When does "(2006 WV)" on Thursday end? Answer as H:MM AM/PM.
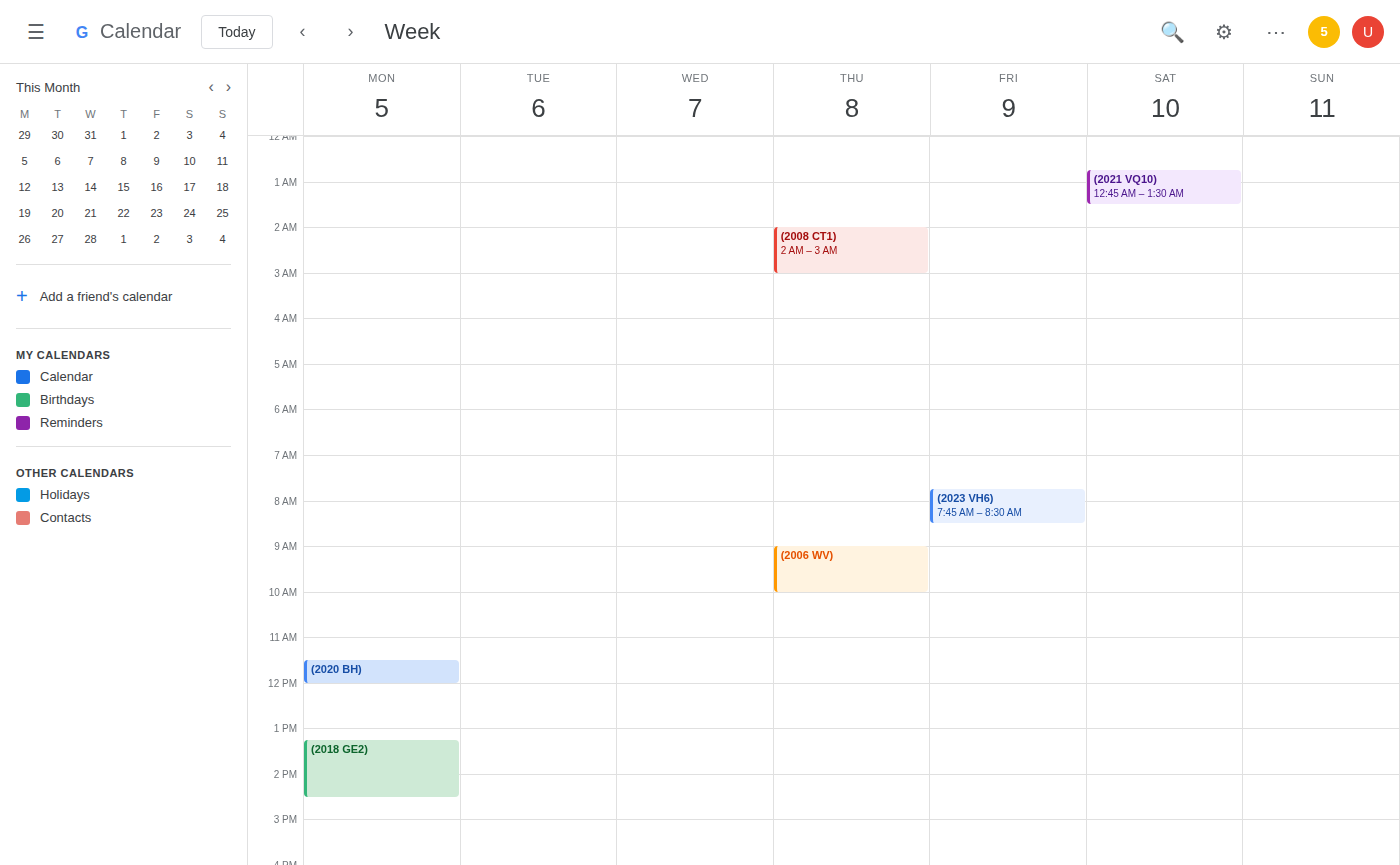
10:00 AM